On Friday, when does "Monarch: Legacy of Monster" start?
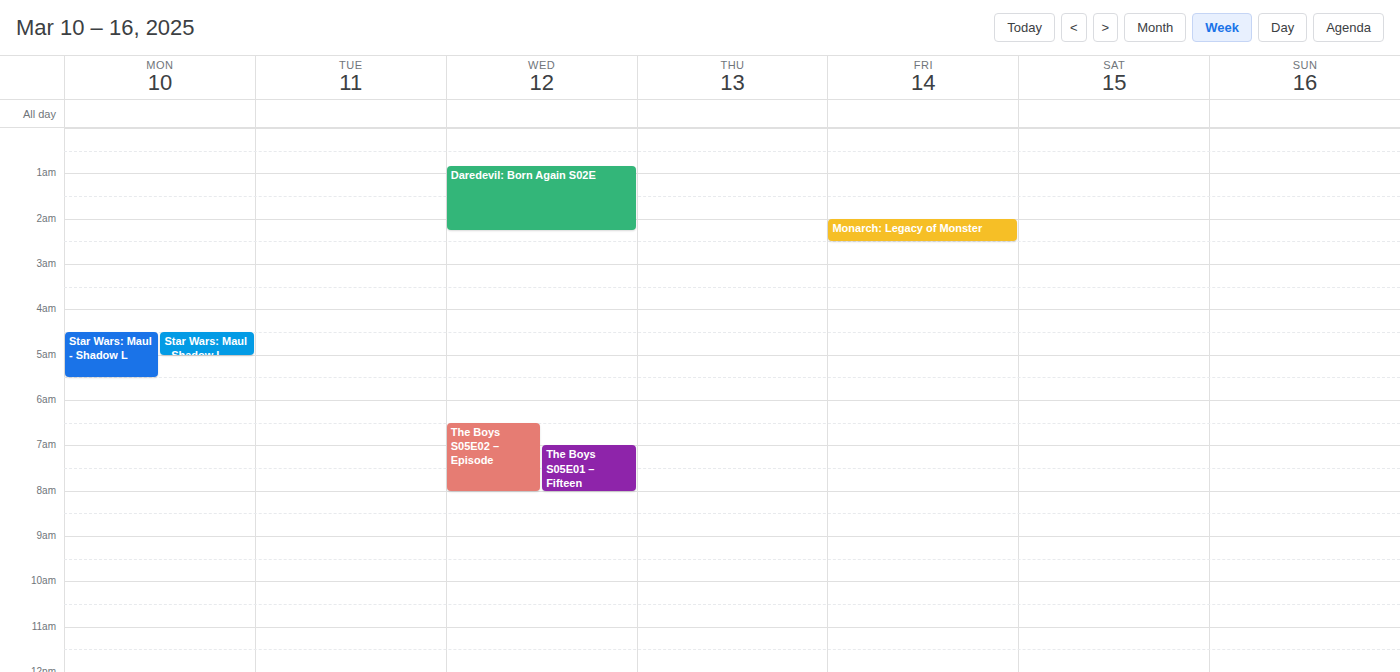
2:00 AM